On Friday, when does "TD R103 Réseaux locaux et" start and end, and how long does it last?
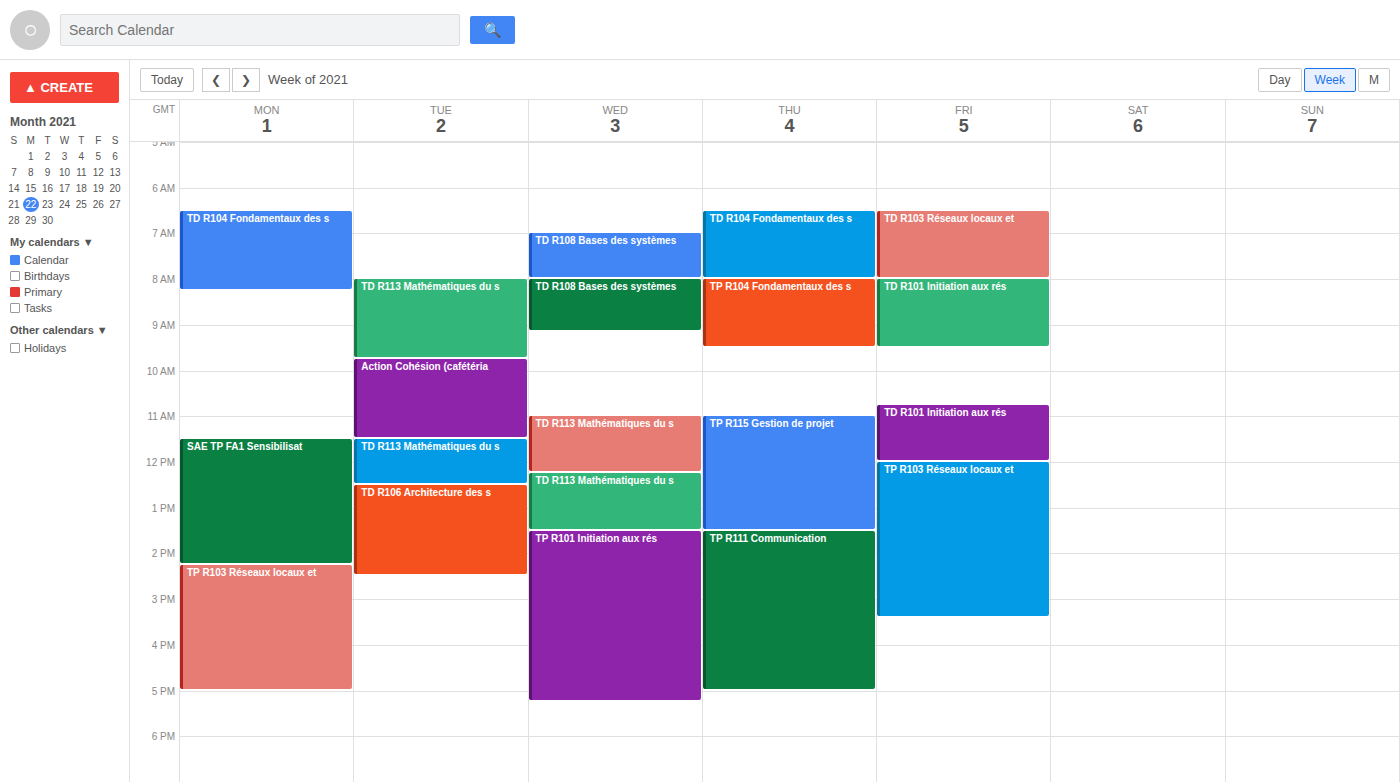
6:30 AM to 8:00 AM, 1 hour 30 minutes